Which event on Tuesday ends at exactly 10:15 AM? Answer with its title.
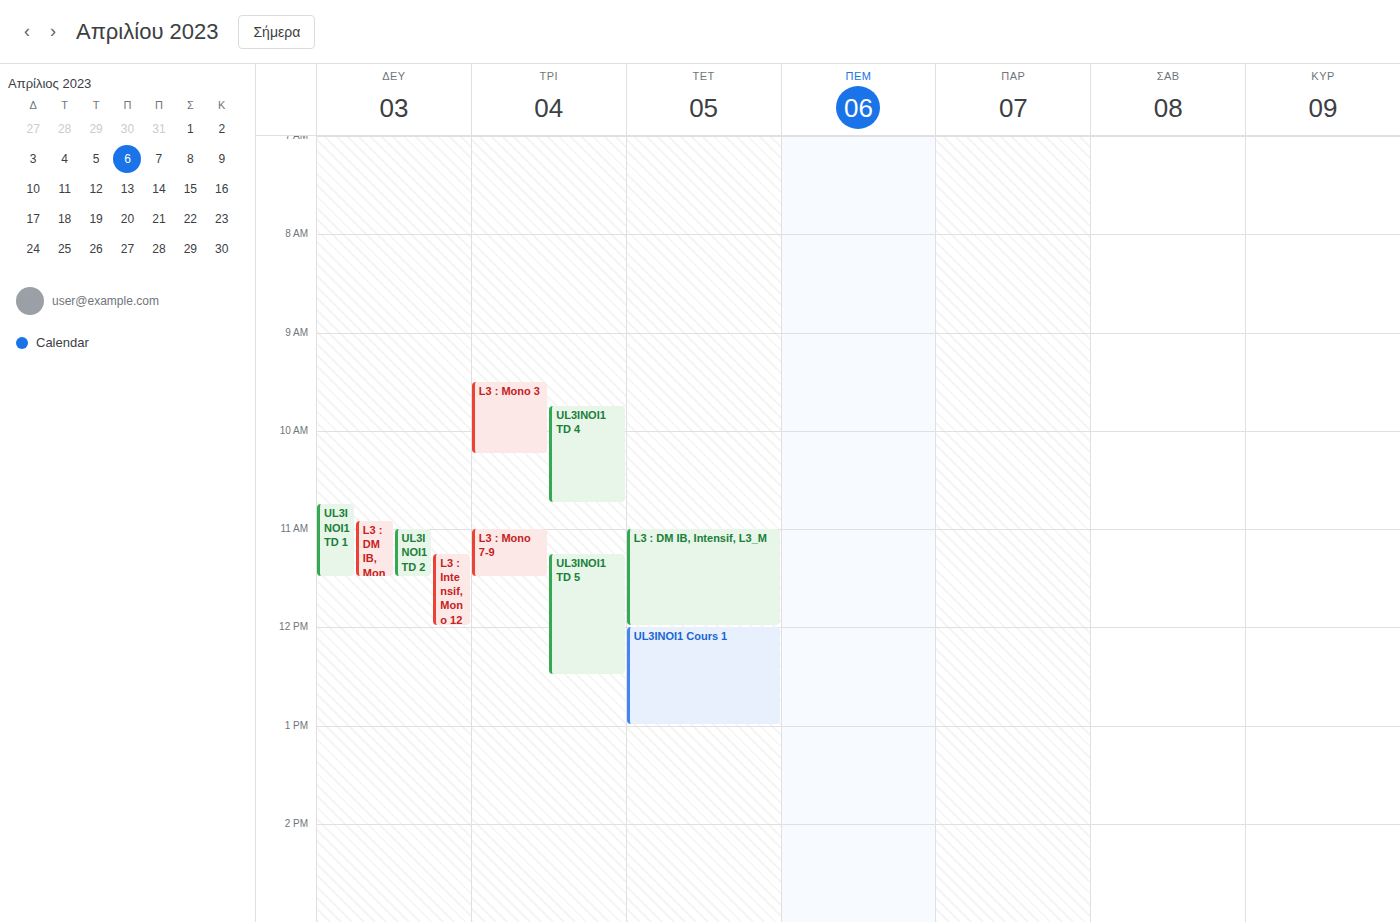
"L3 : Mono 3"